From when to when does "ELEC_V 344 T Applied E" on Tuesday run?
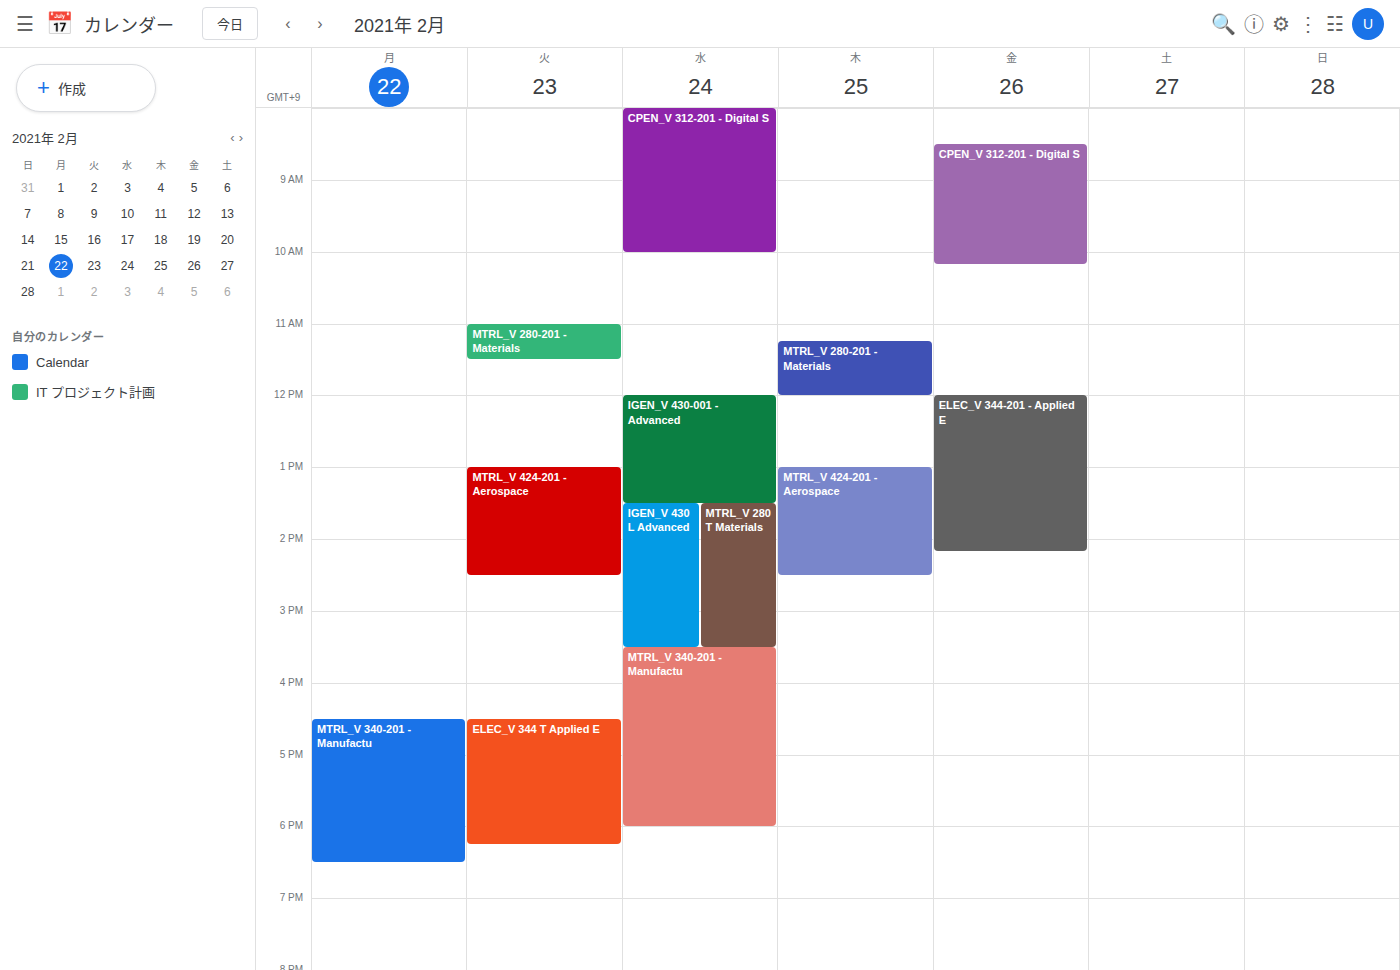
4:30 PM to 6:15 PM